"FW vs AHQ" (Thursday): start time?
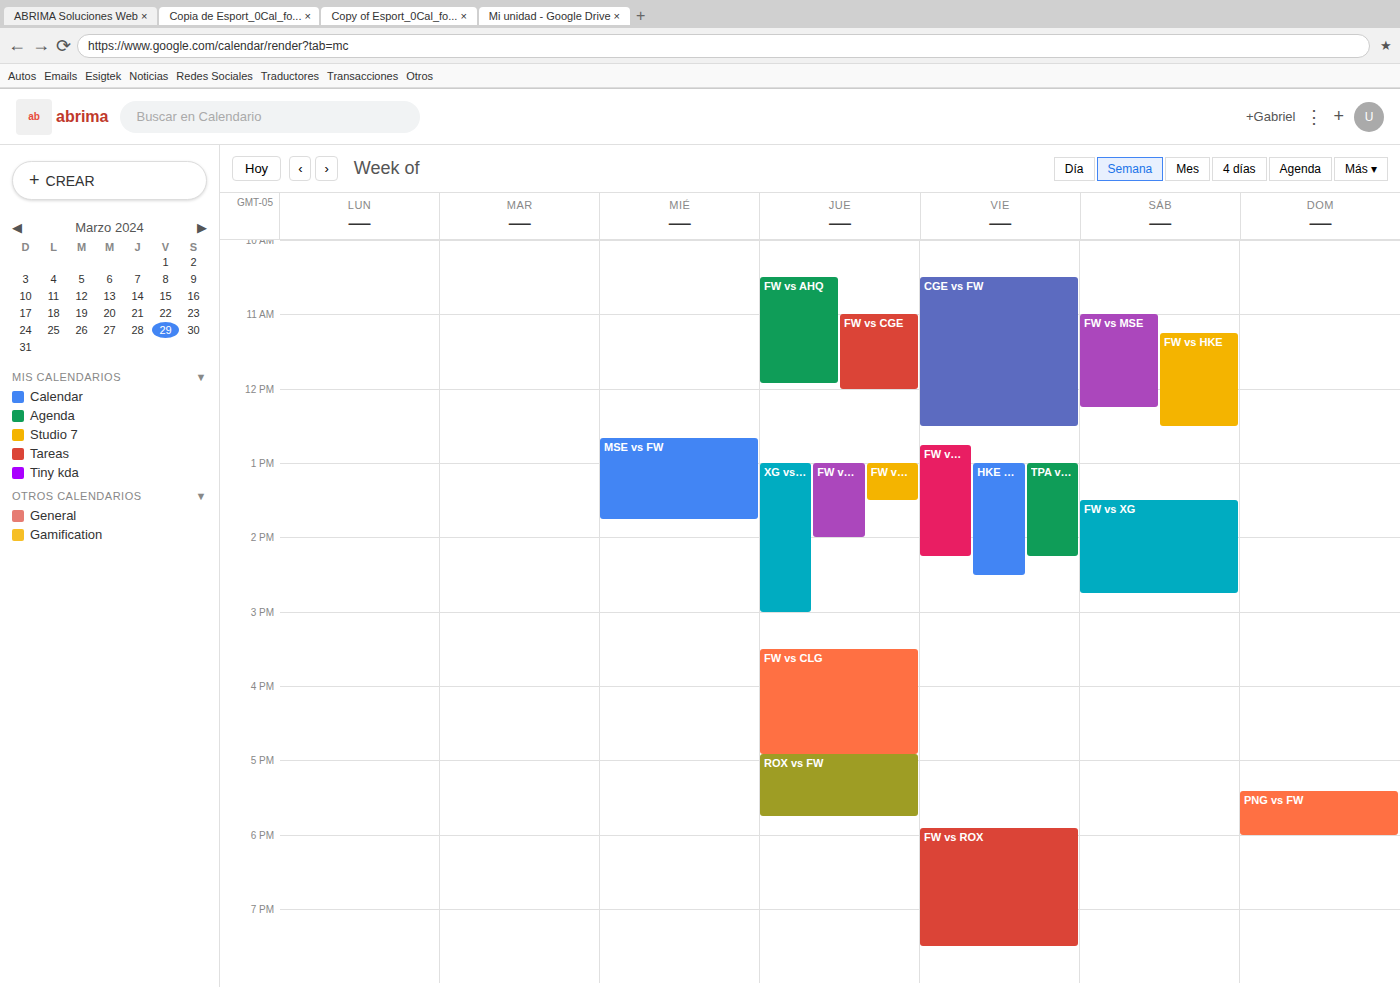
10:30 AM